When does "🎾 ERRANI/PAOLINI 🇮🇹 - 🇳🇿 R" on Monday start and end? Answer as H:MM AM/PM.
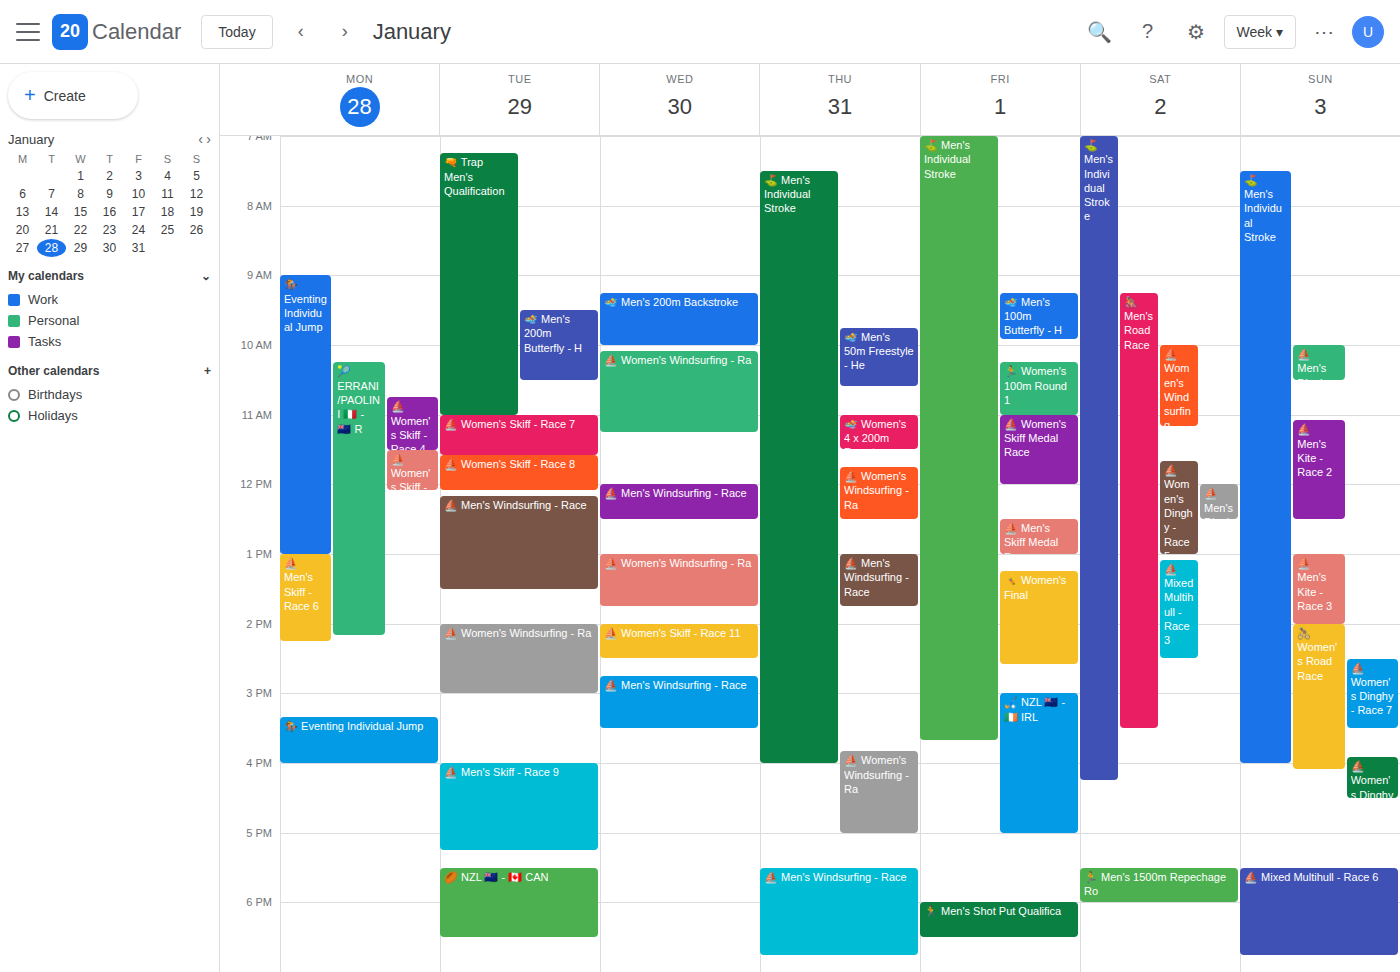
10:15 AM to 2:10 PM